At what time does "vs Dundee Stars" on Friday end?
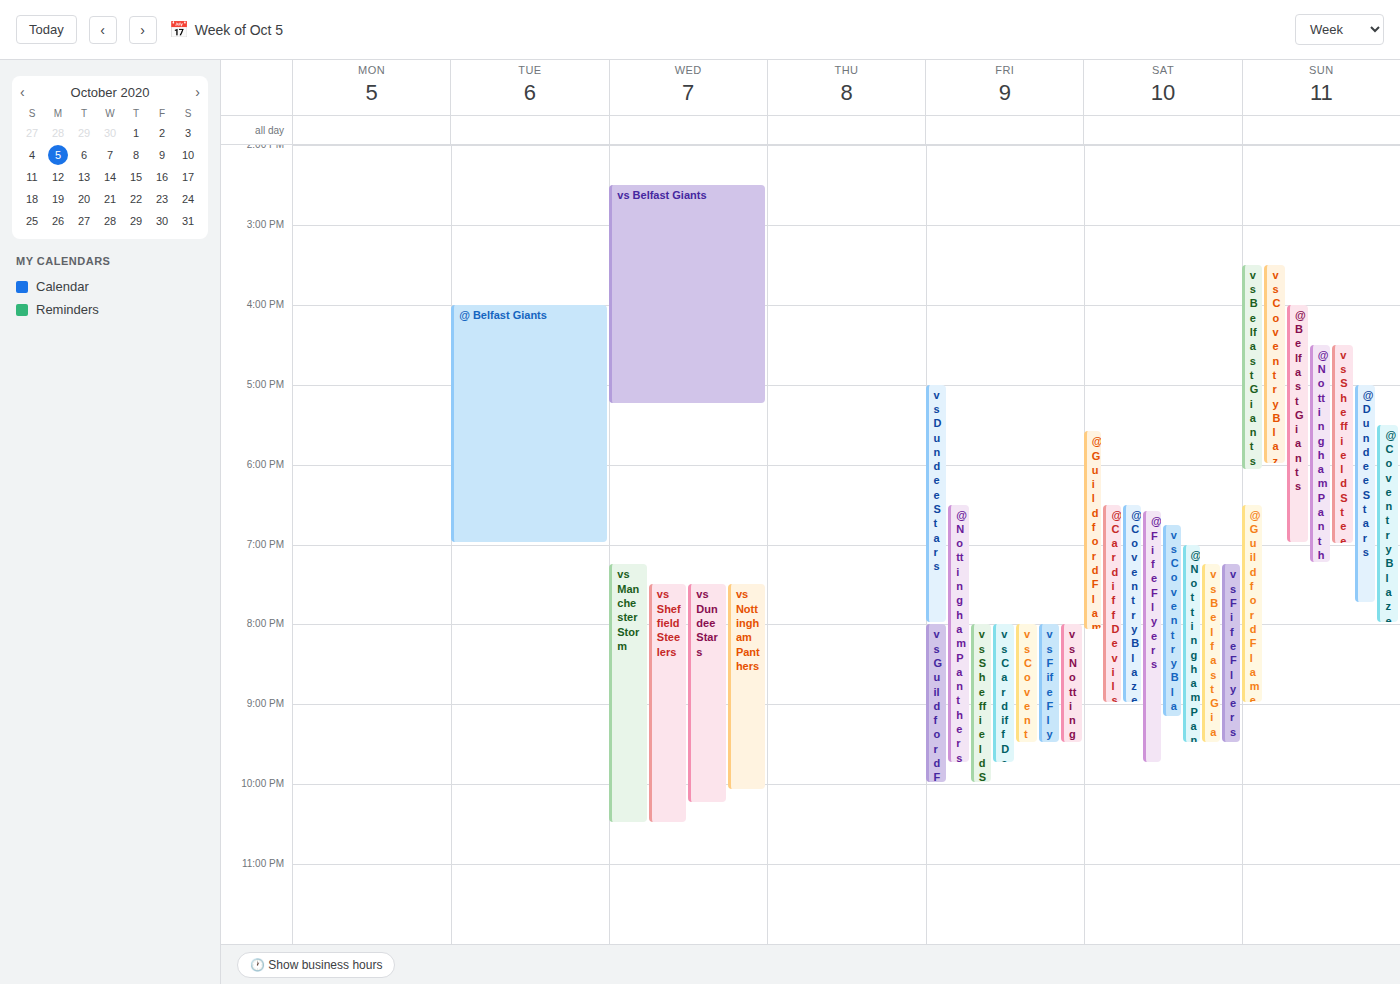
8:00 PM